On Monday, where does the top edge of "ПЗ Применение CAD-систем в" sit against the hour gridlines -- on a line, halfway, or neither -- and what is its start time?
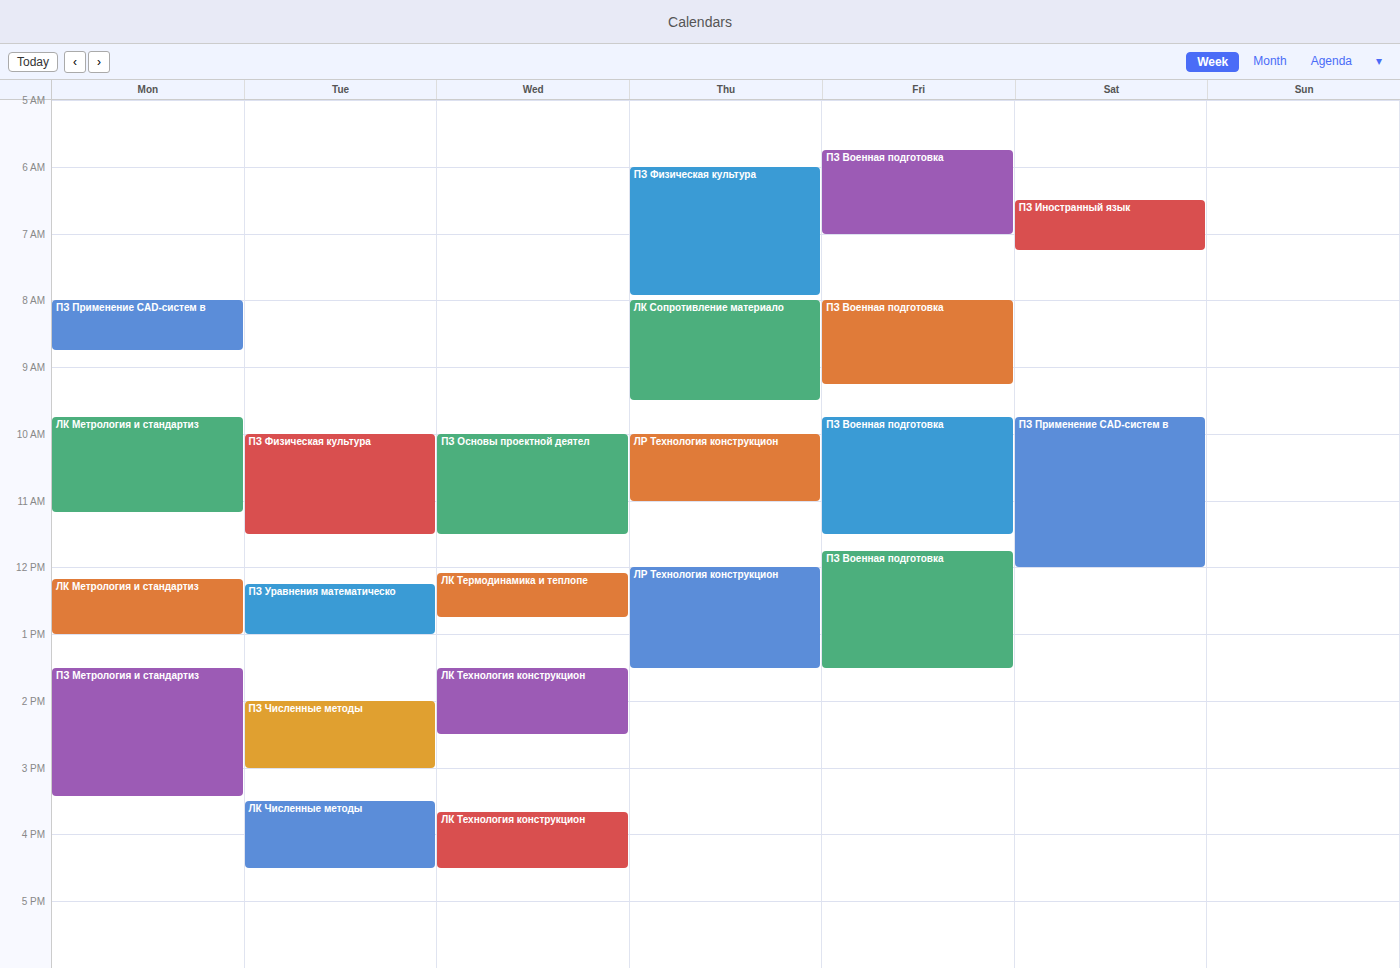
8:00 AM -- exactly on the 8 AM line.